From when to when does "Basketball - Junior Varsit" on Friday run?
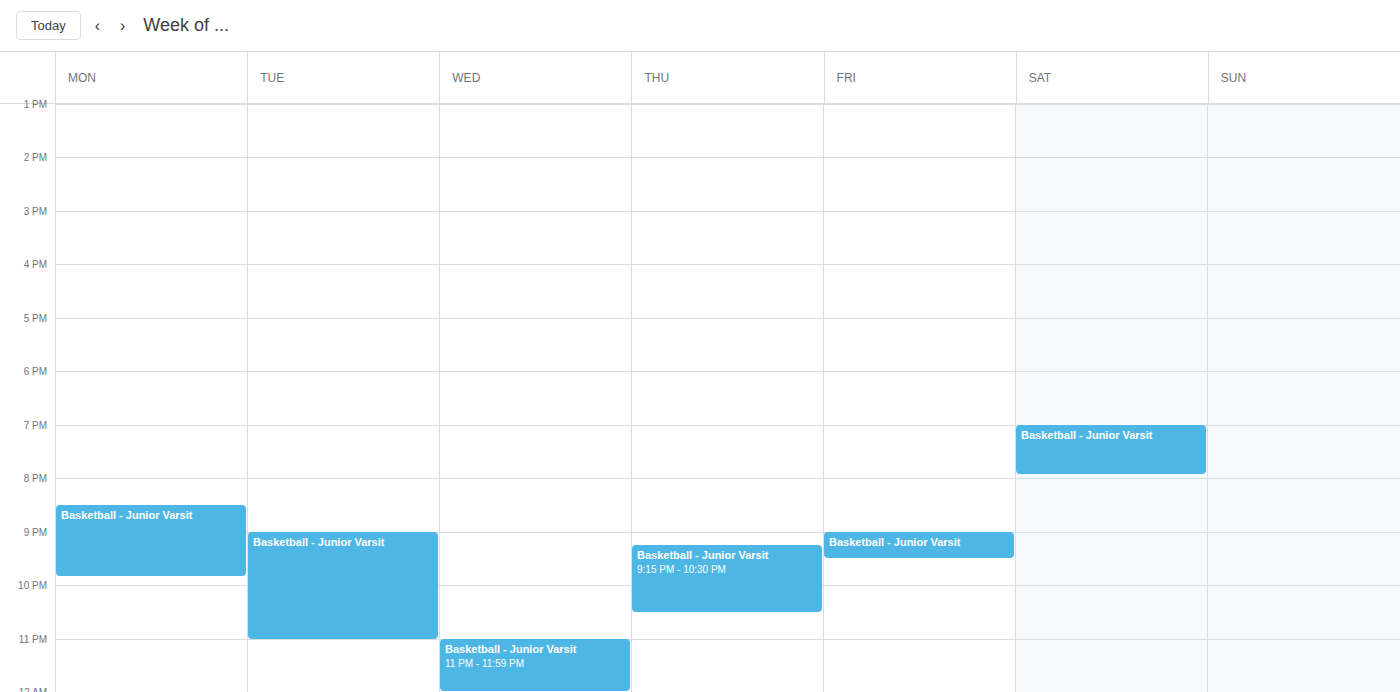
9:00 PM to 9:30 PM